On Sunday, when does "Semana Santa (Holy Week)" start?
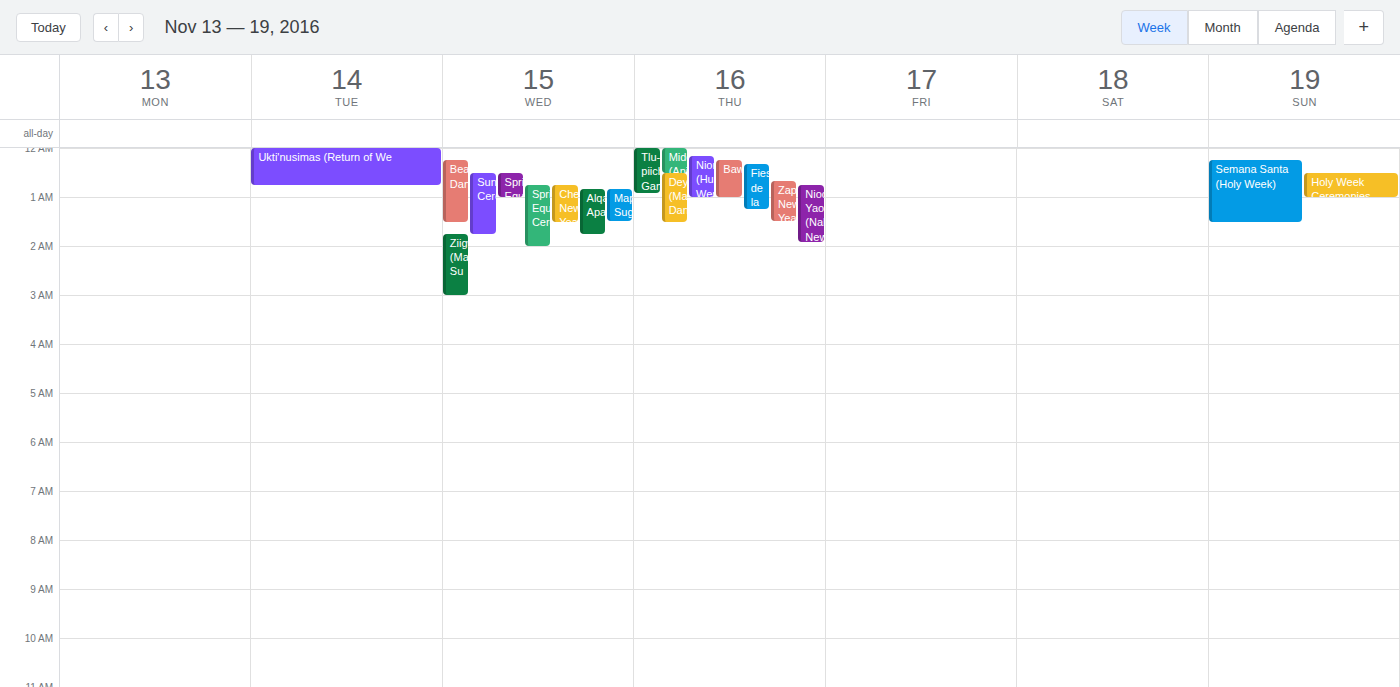
12:15 AM